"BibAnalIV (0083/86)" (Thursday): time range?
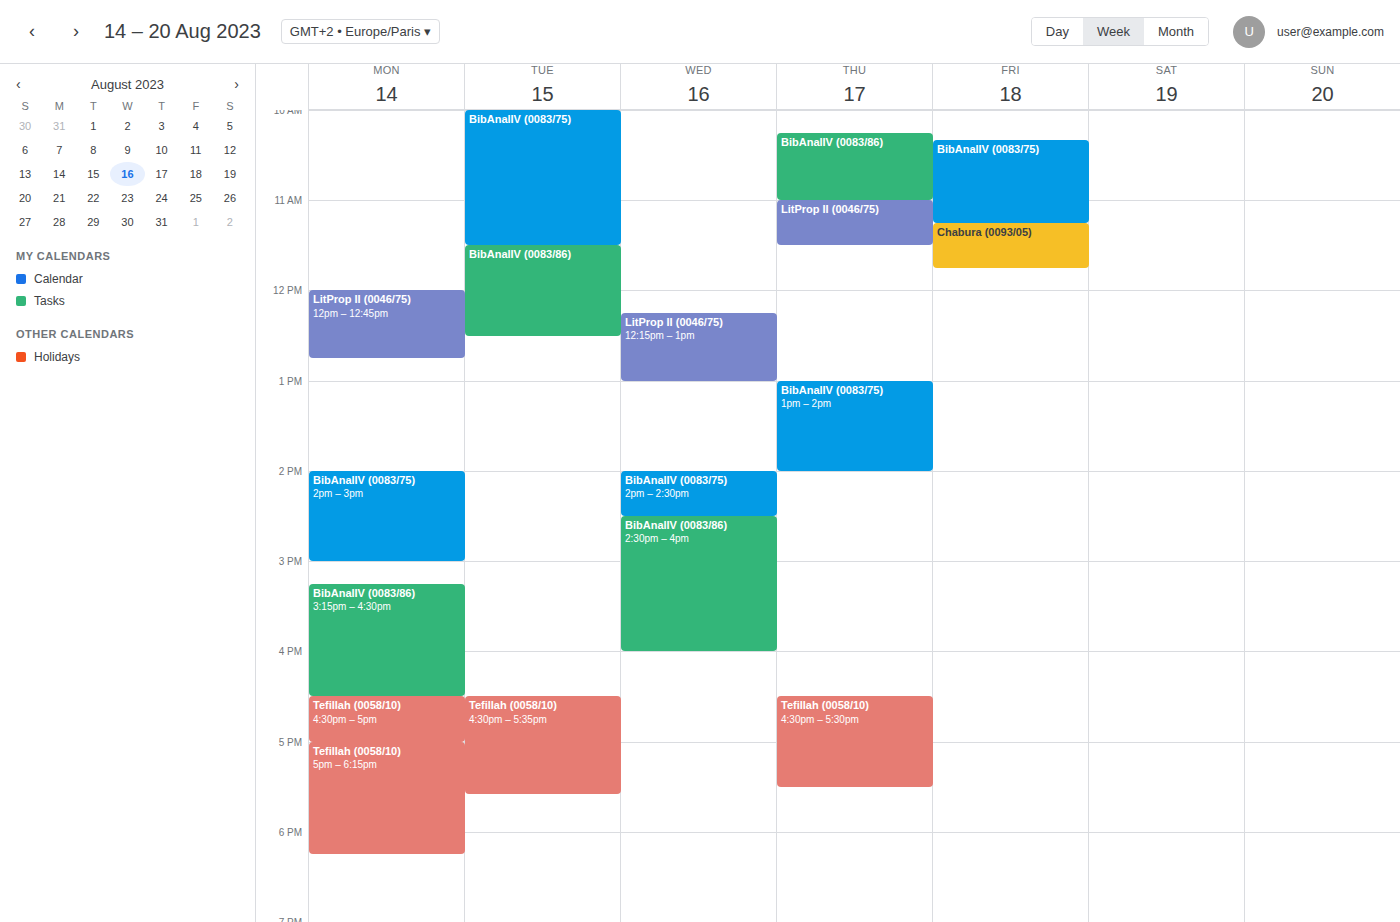
10:15 AM to 11:00 AM